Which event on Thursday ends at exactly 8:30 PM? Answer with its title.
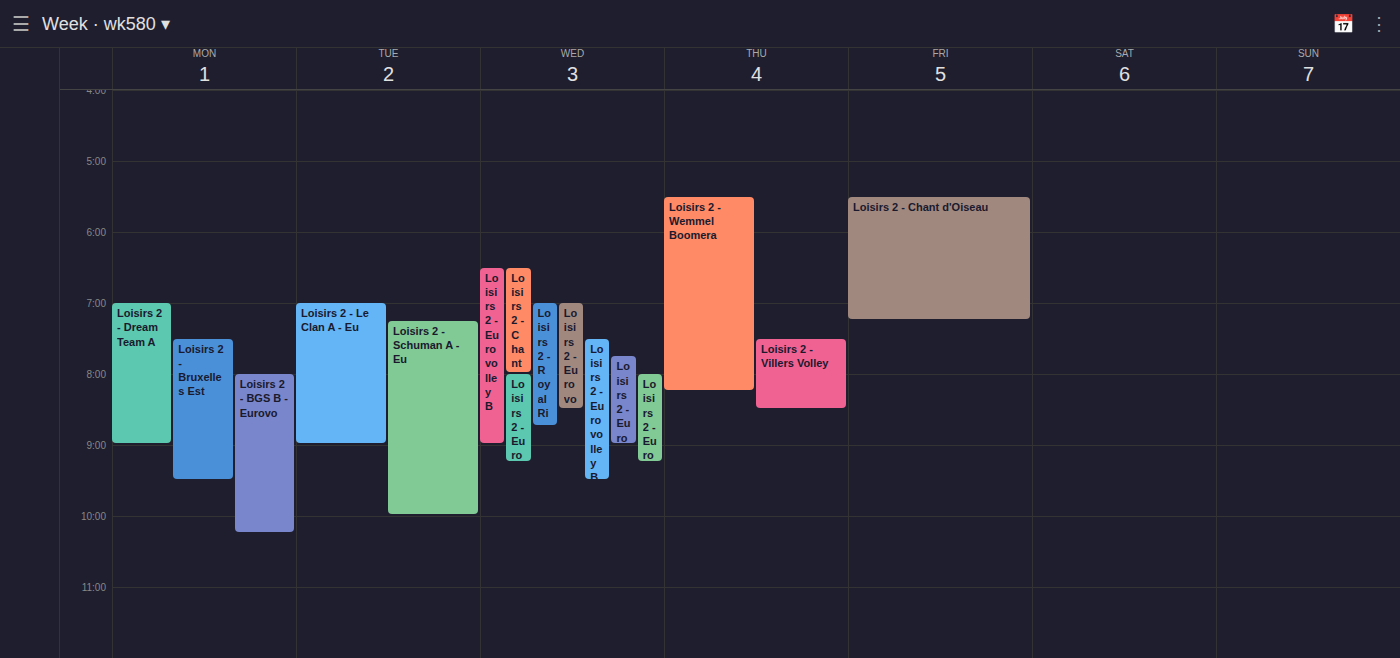
"Loisirs 2 - Villers Volley"